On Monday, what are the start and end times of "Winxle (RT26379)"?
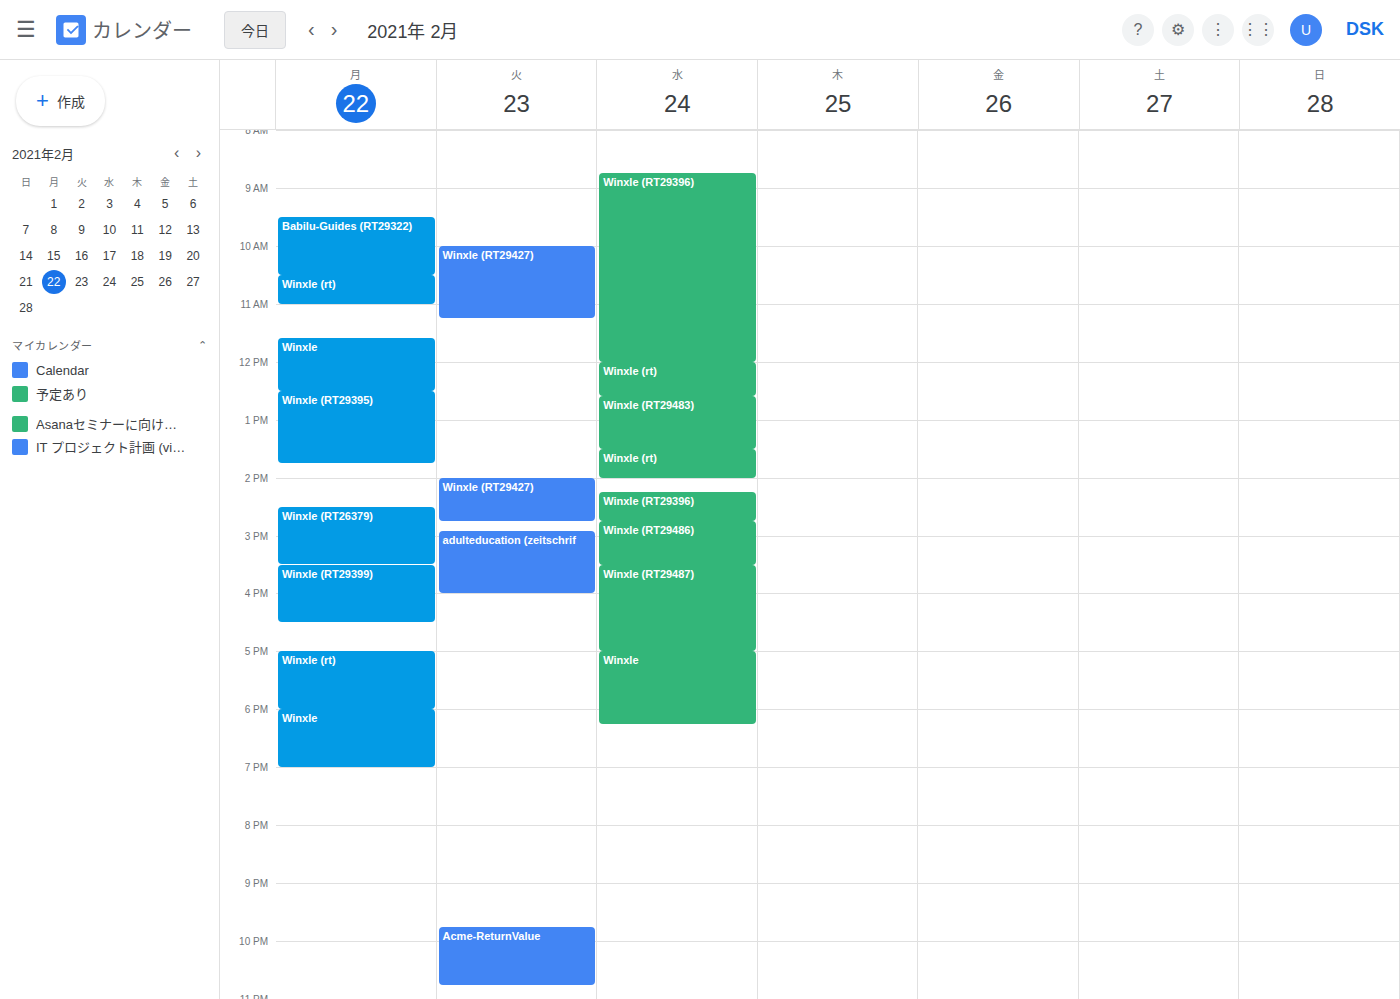
2:30 PM to 3:30 PM